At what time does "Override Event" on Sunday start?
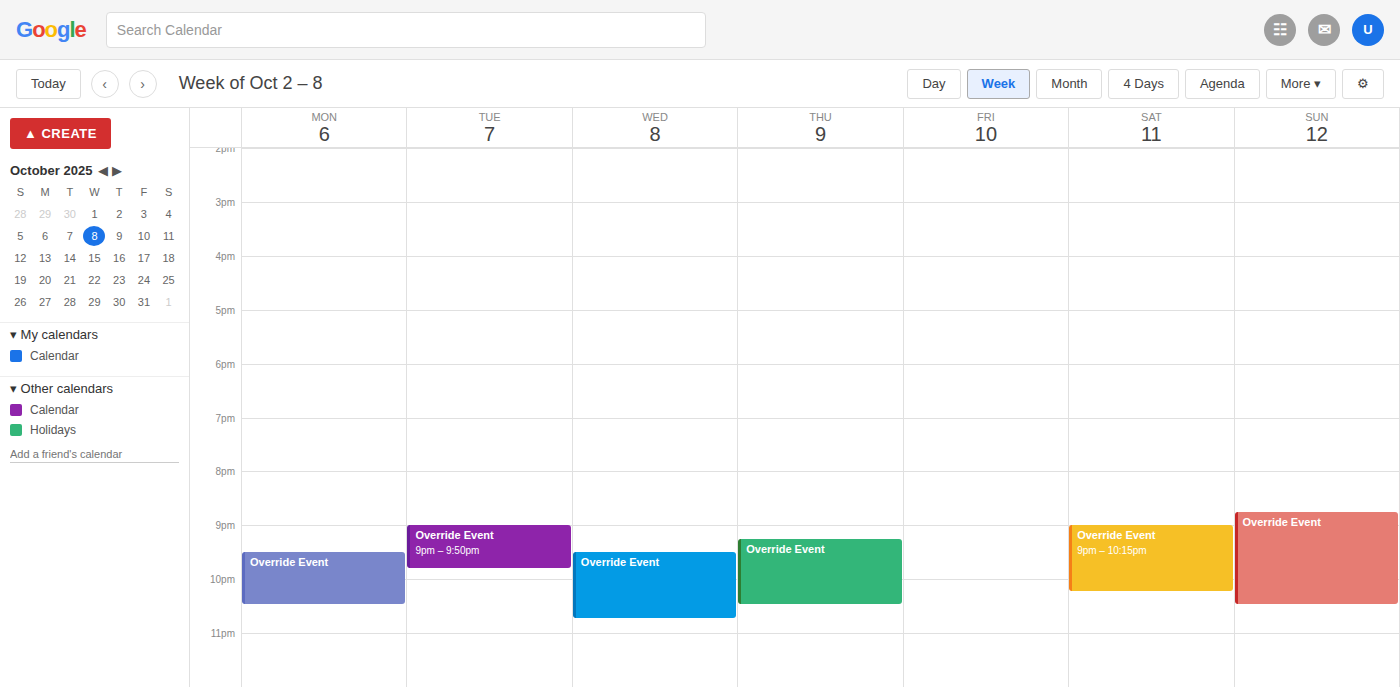
8:45 PM